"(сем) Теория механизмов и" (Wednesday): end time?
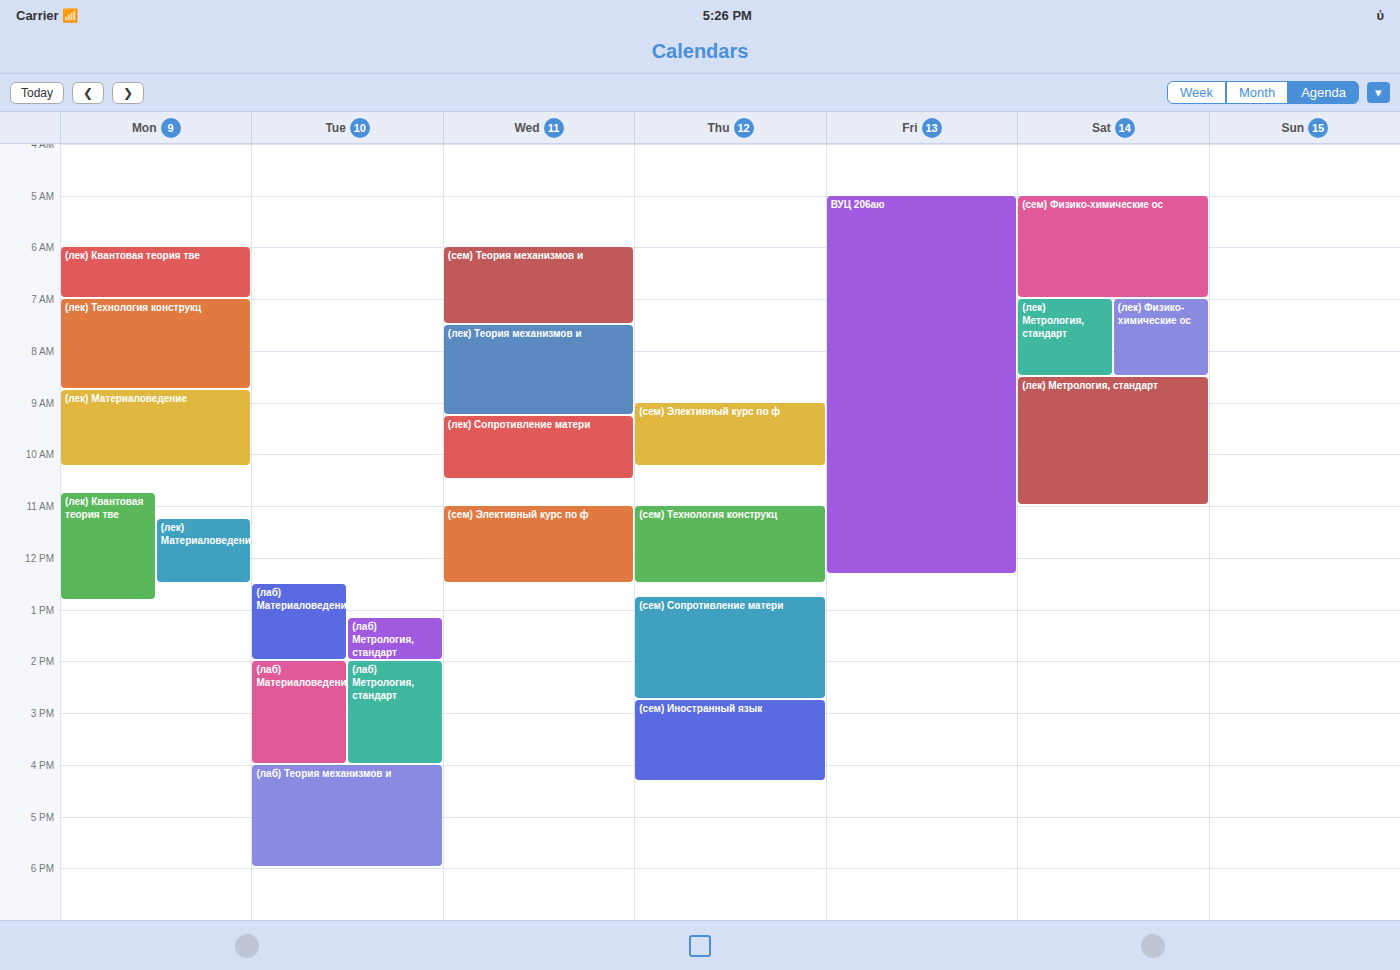
7:30 AM